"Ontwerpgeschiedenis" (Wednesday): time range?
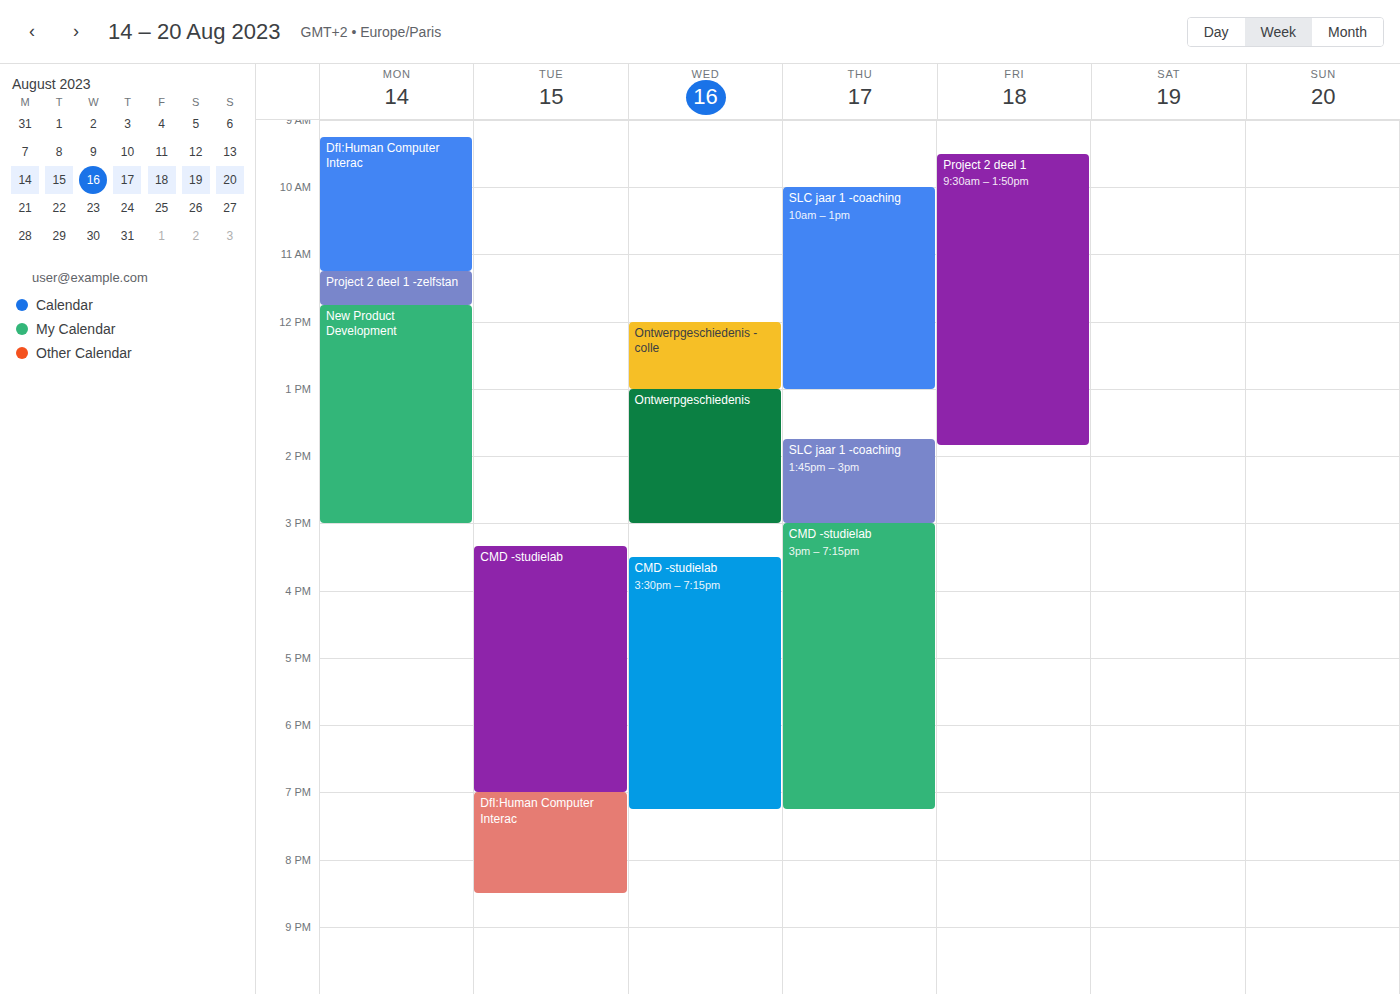
1:00 PM to 3:00 PM